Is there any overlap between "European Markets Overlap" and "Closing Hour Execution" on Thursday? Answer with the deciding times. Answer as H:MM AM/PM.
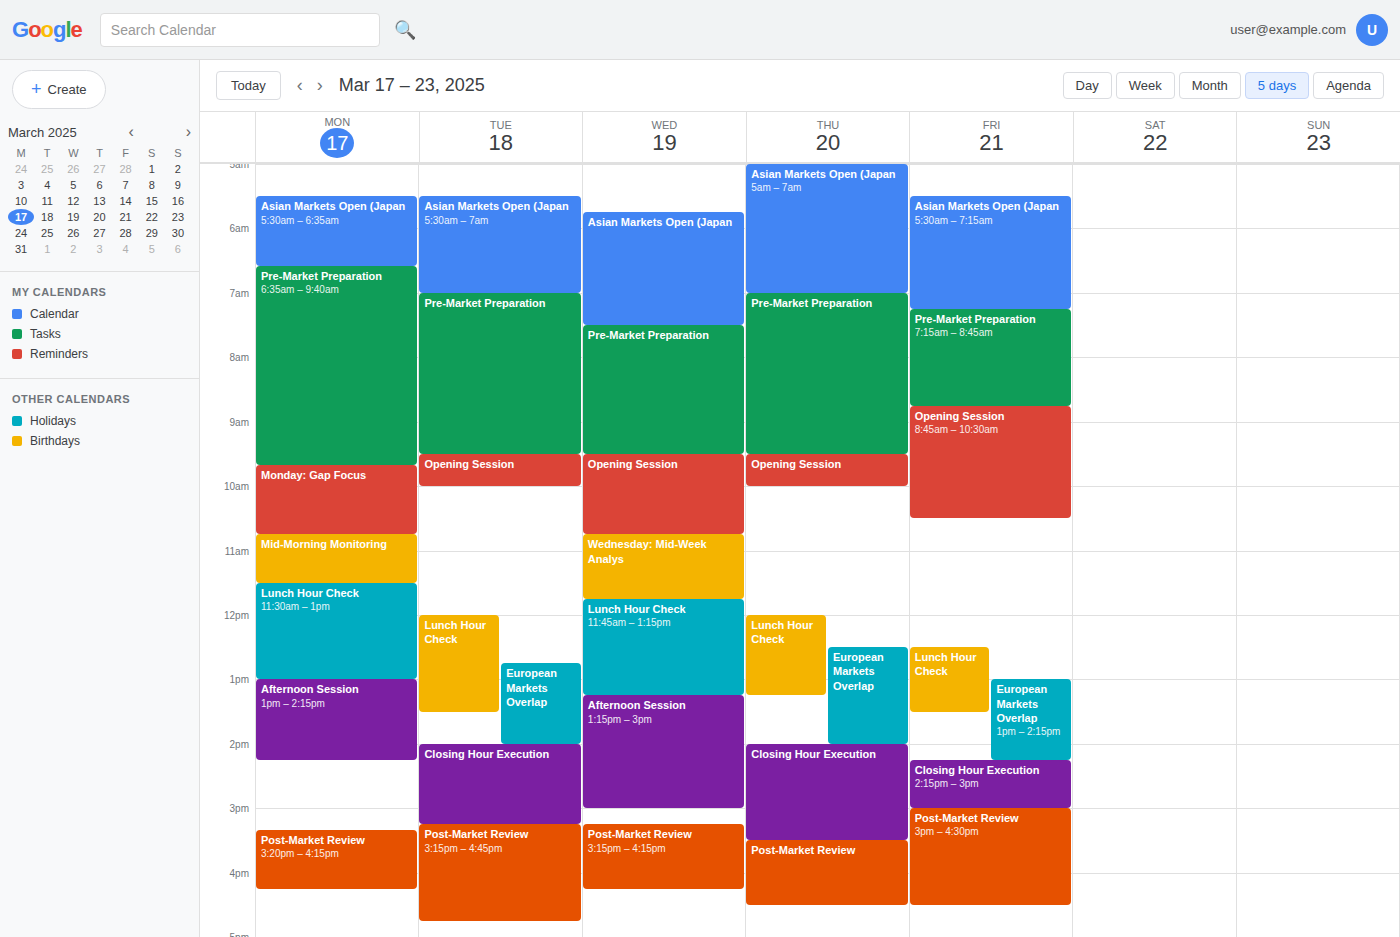
"European Markets Overlap" ends at 2:00 PM, exactly when "Closing Hour Execution" starts -- they touch but do not overlap.